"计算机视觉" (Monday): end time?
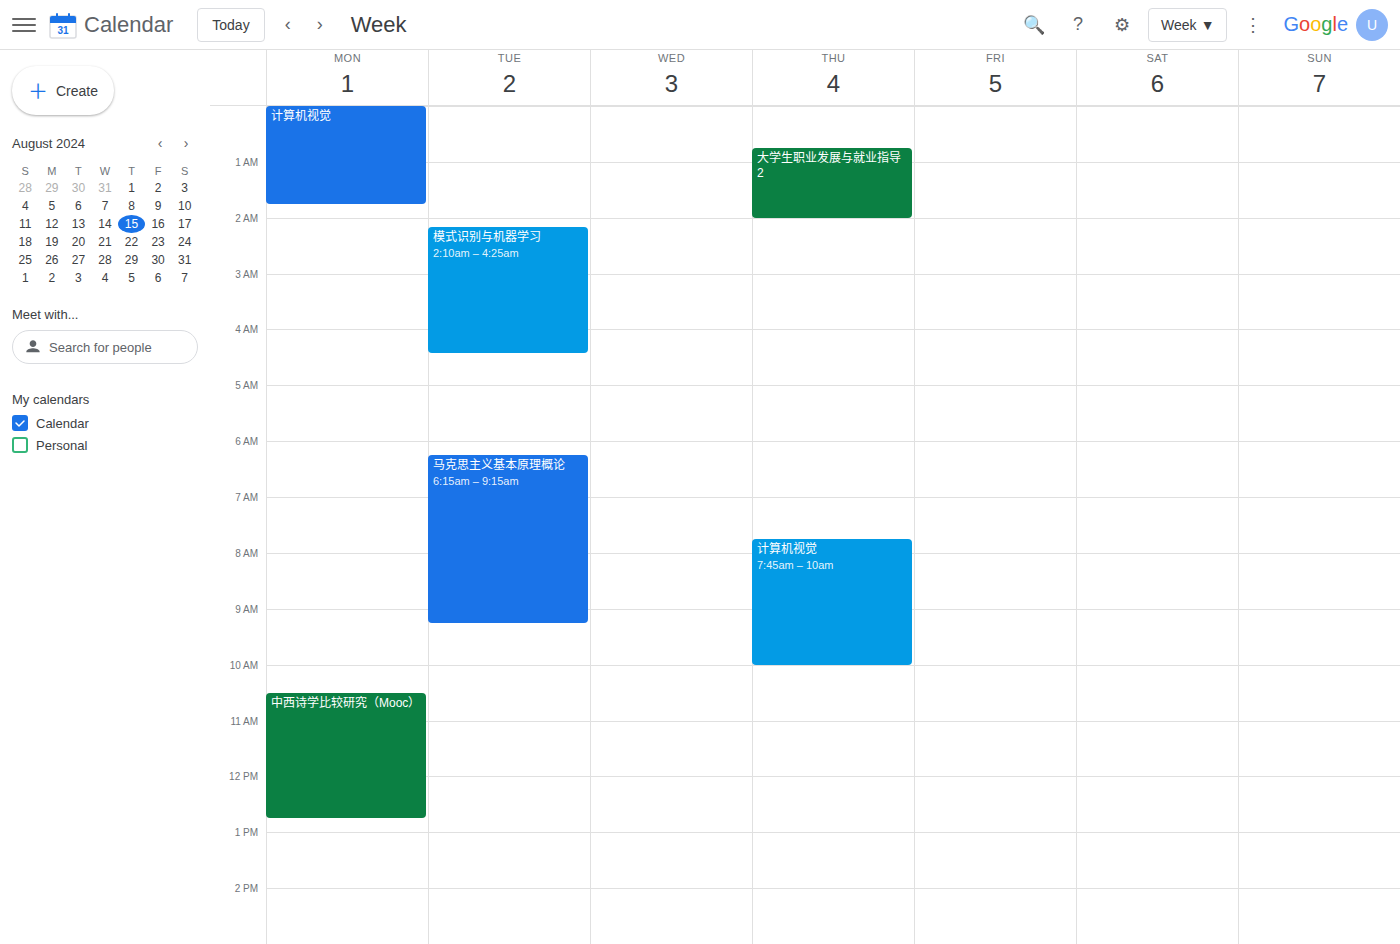
1:45 AM